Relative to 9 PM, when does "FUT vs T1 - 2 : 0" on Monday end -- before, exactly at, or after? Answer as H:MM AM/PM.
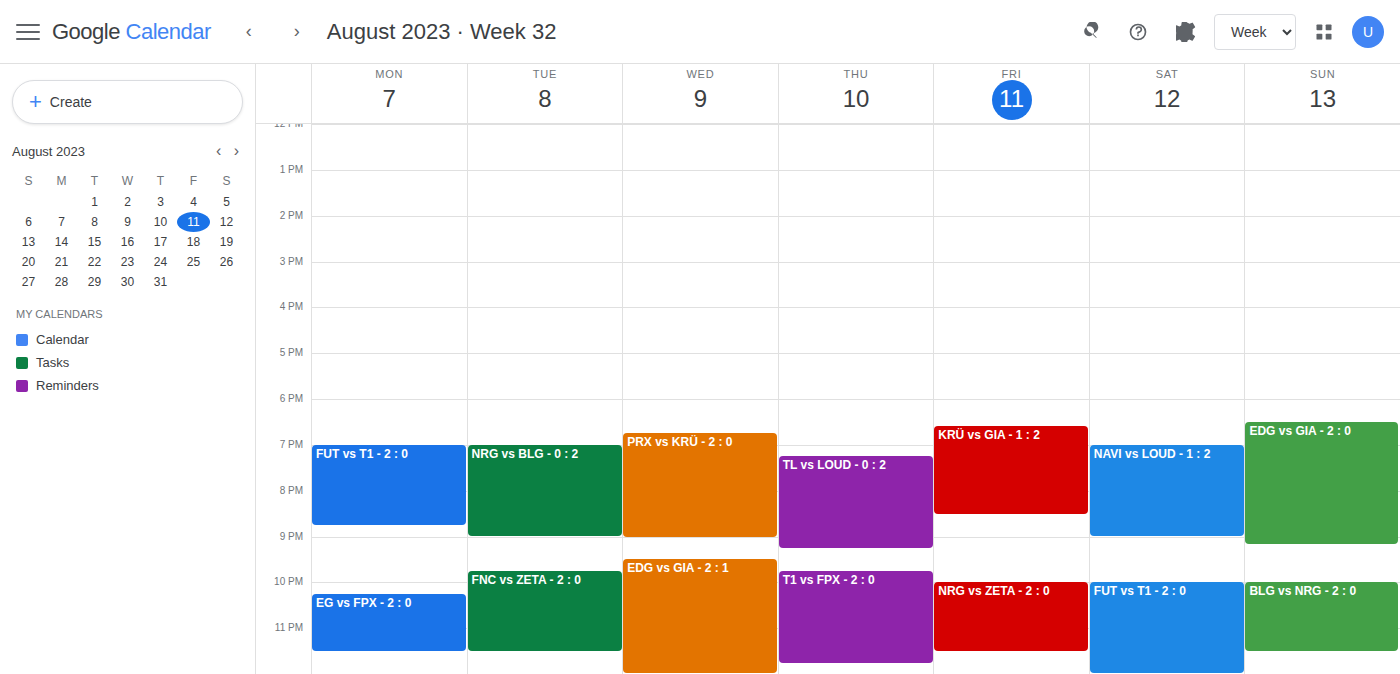
8:45 PM -- before 9 PM, 15 minutes above the 9 PM line.